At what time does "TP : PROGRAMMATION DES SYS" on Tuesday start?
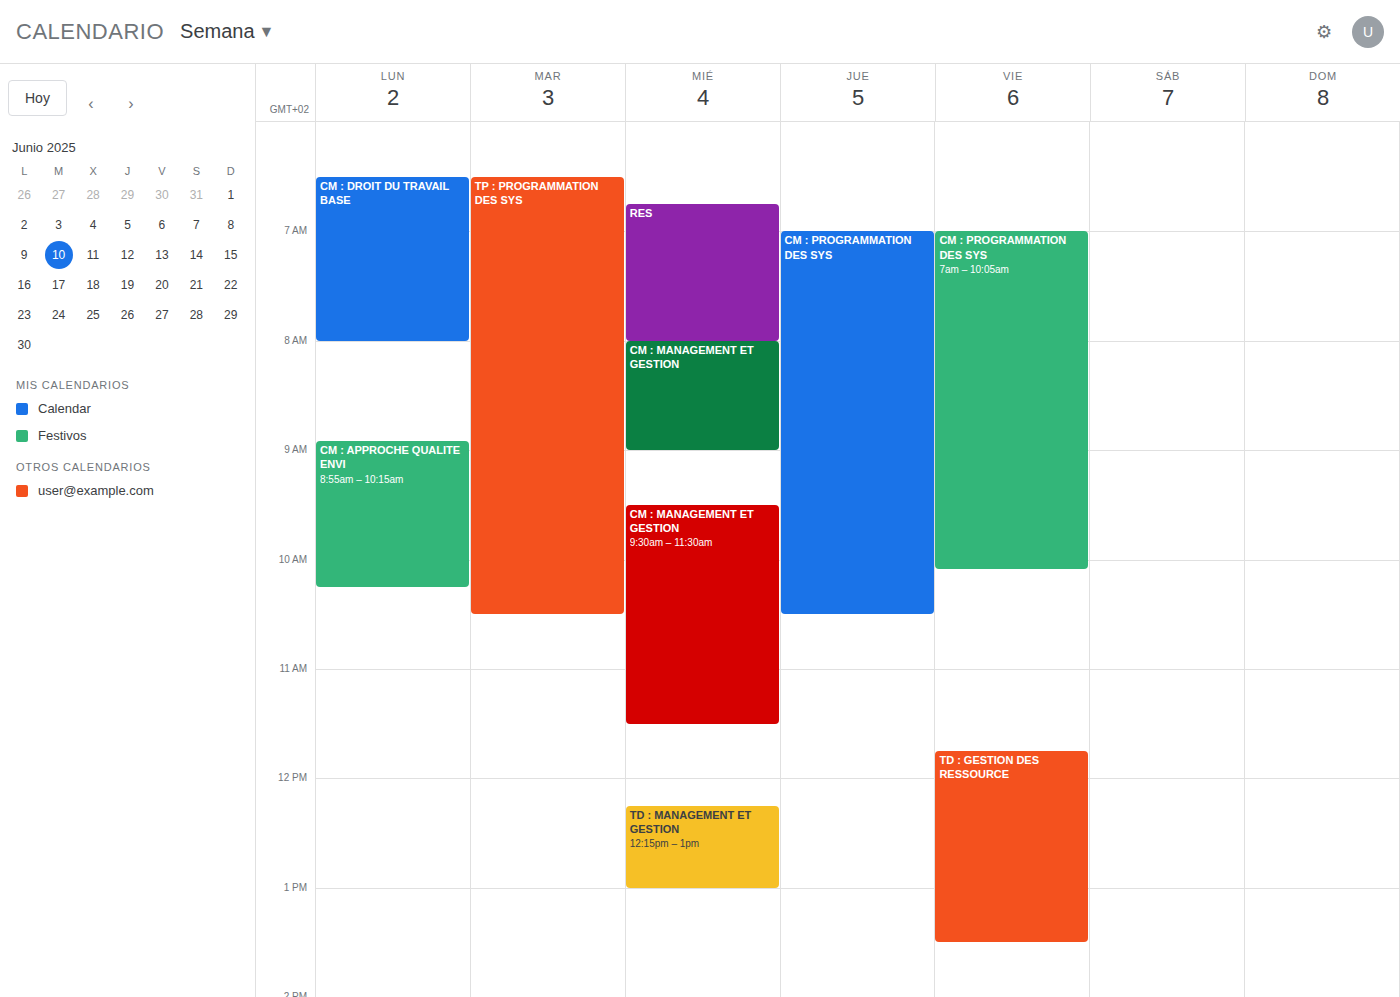
06:30